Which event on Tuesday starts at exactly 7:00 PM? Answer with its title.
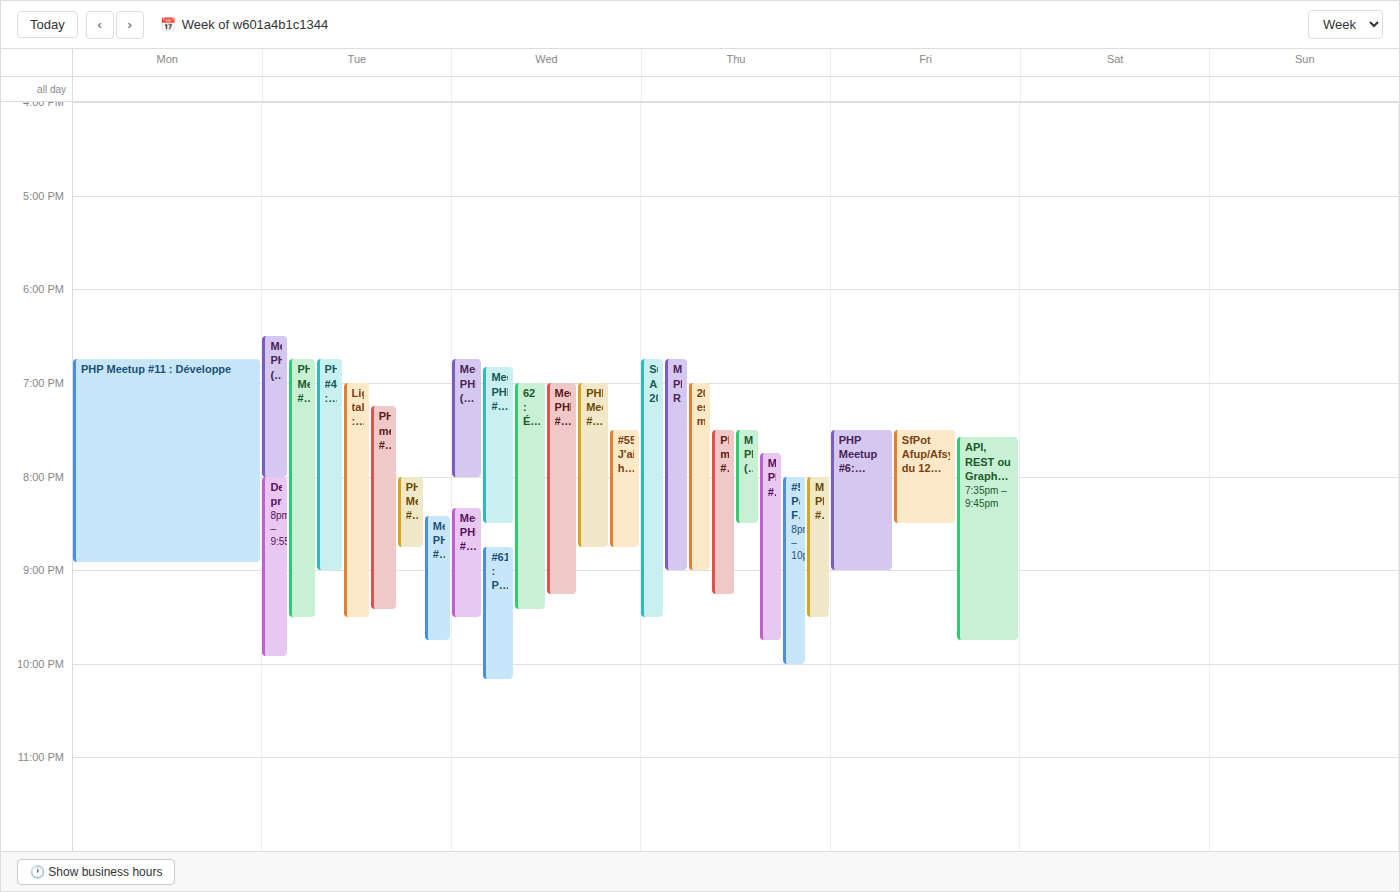
"Lightning talk : Les desig"